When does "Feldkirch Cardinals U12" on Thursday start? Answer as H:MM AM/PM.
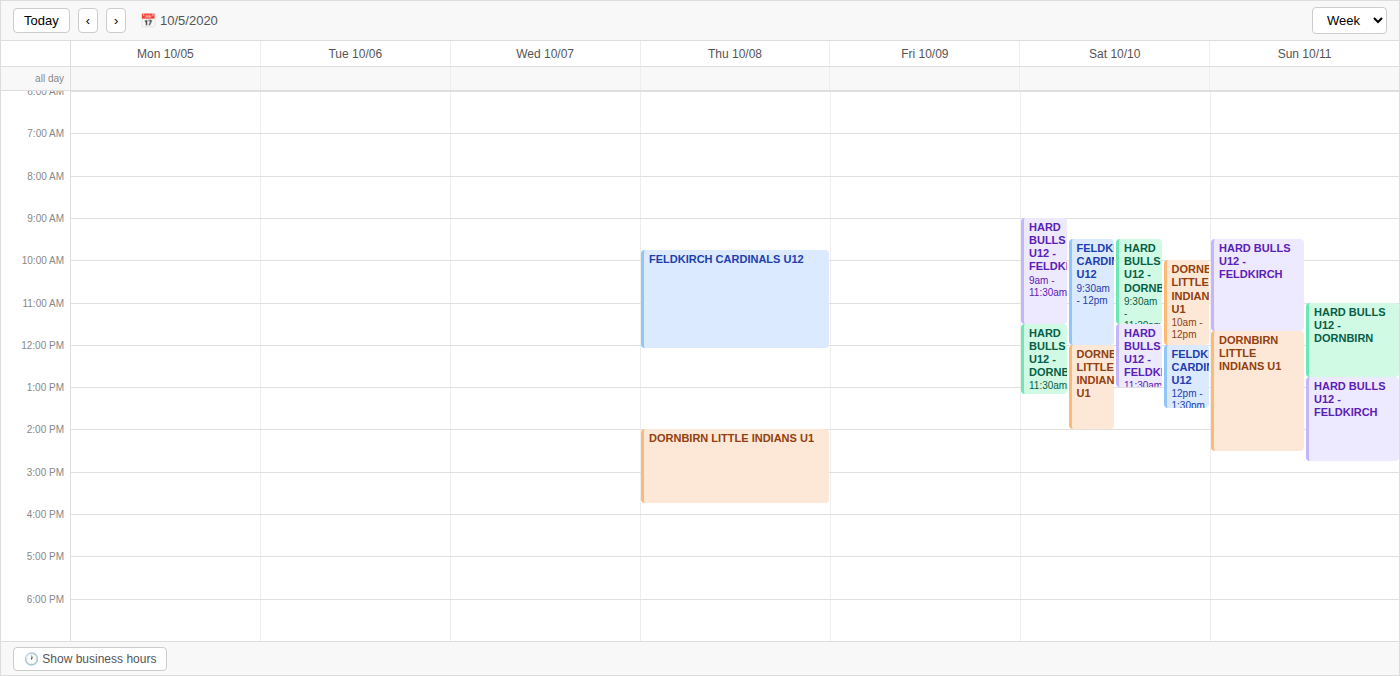
9:45 AM